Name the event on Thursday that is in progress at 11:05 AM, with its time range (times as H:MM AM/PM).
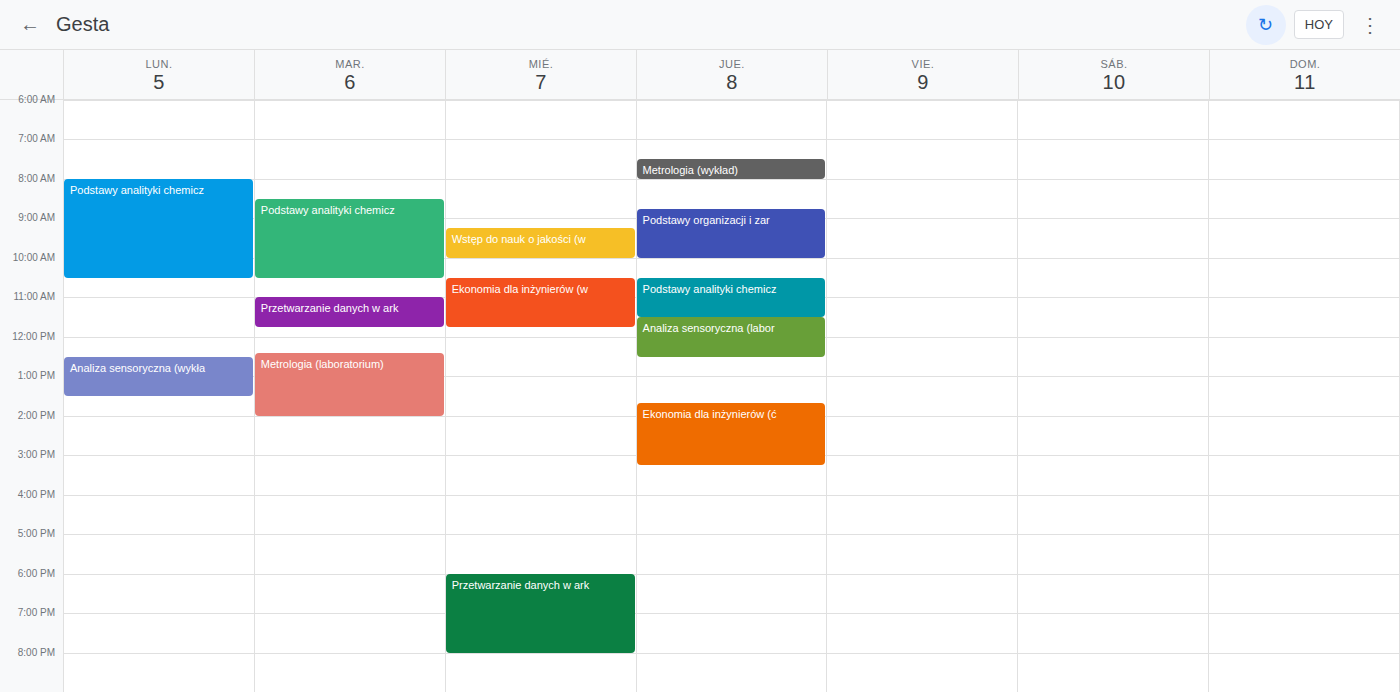
"Podstawy analityki chemicz", 10:30 AM to 11:30 AM